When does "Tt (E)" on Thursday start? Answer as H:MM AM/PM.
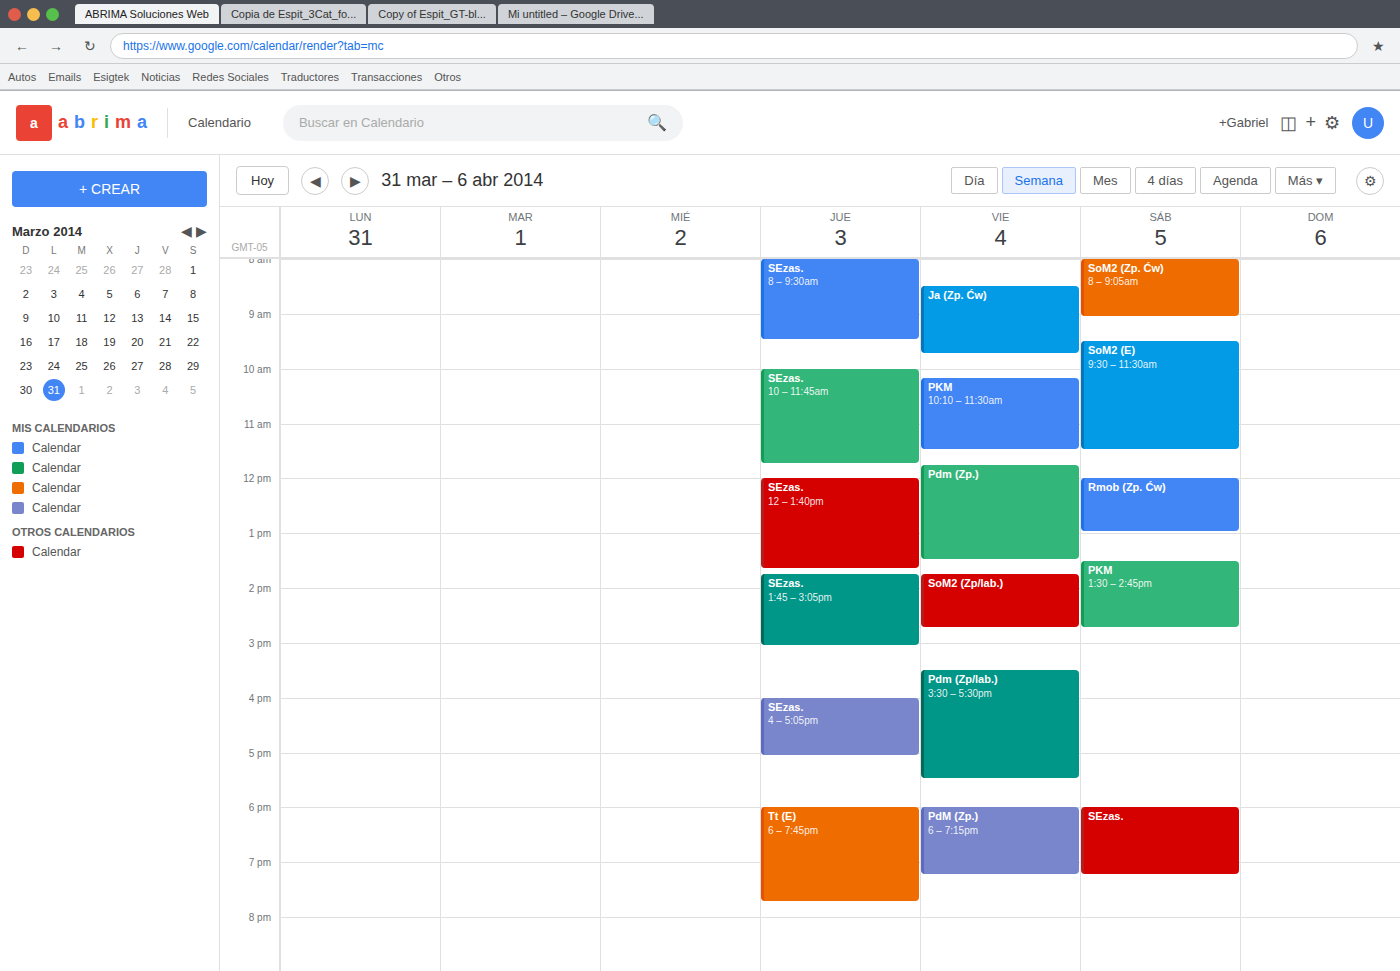
6:00 PM